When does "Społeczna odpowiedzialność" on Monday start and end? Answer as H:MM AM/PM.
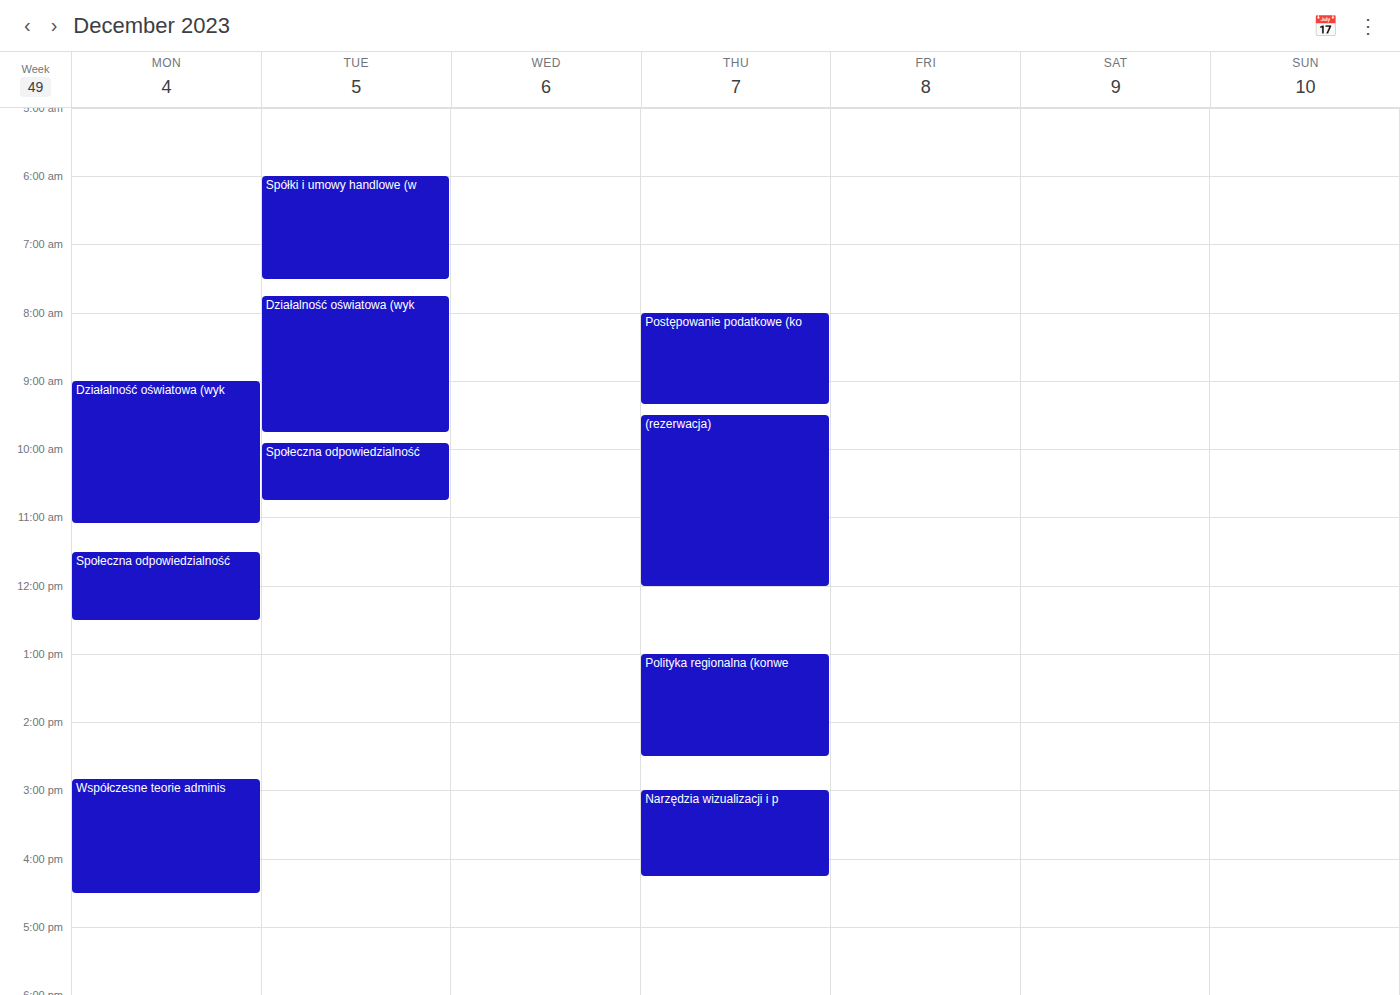
11:30 AM to 12:30 PM